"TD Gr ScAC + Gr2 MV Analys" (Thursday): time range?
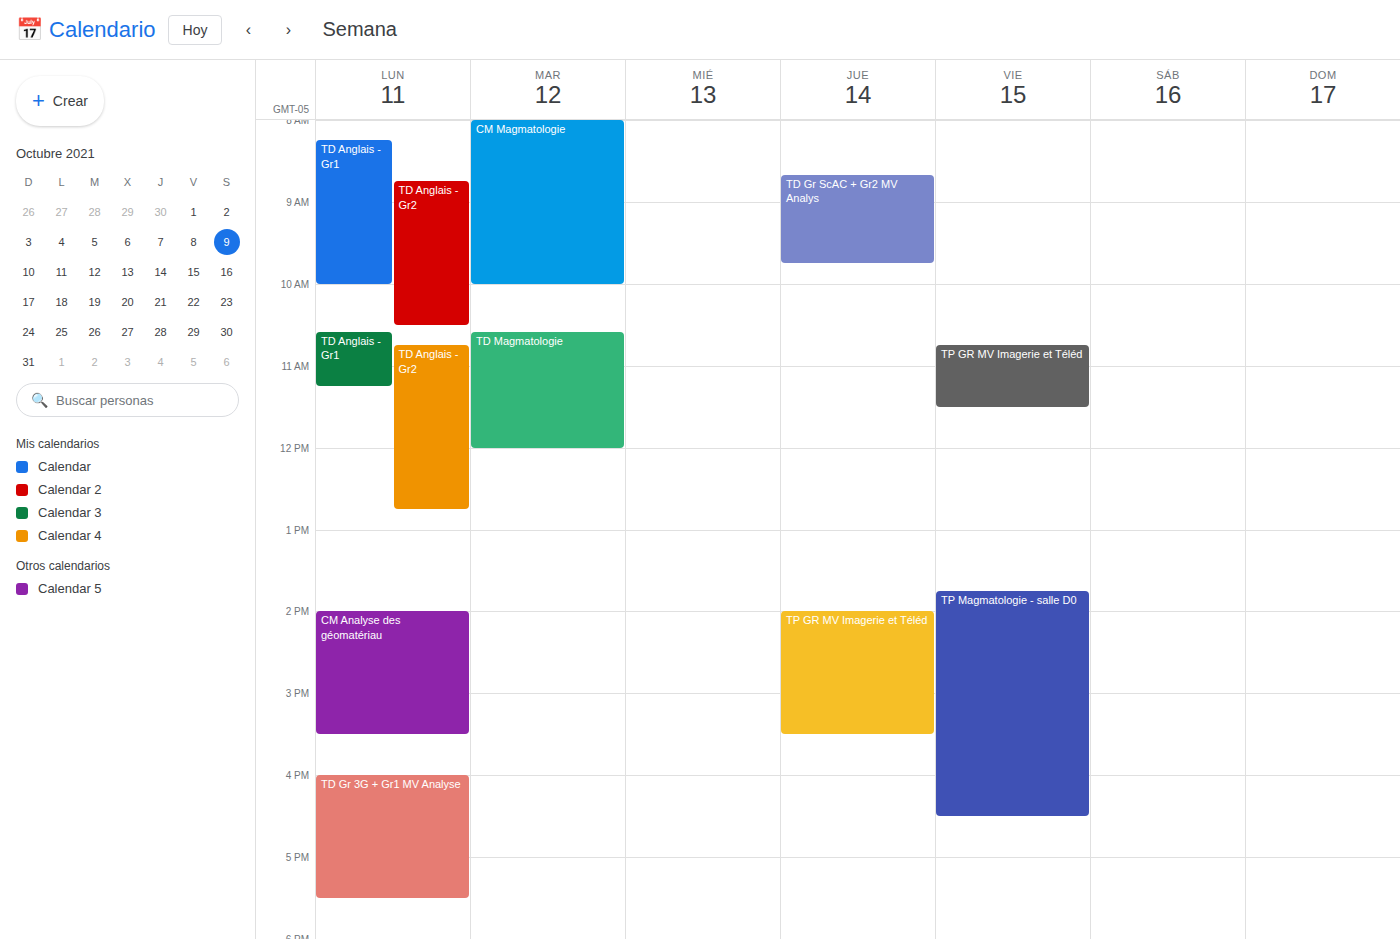
8:40 AM to 9:45 AM